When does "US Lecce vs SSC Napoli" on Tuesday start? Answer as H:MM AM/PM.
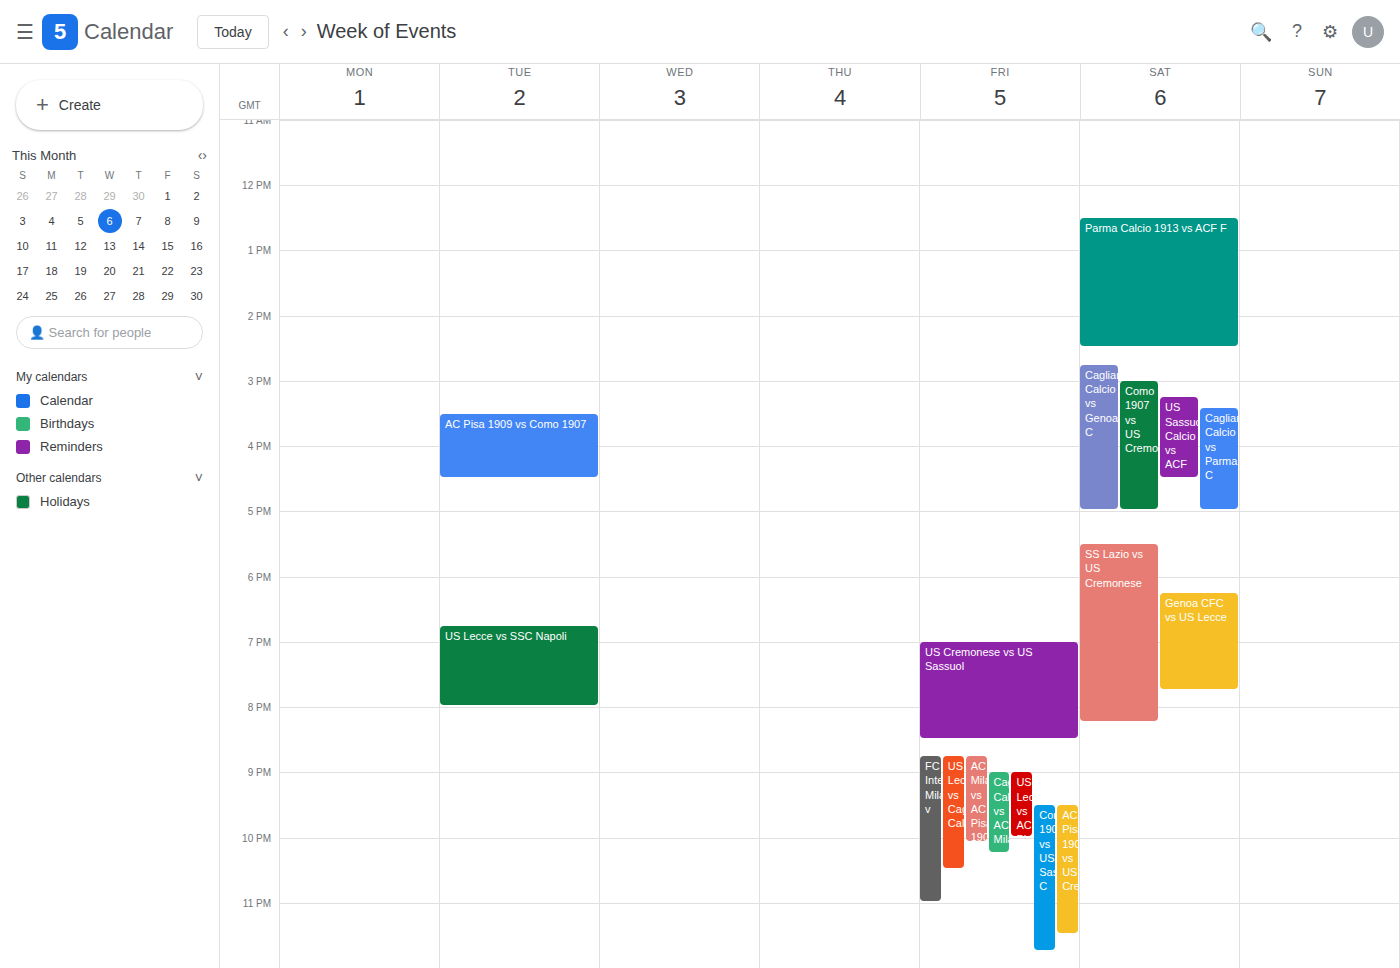
6:45 PM